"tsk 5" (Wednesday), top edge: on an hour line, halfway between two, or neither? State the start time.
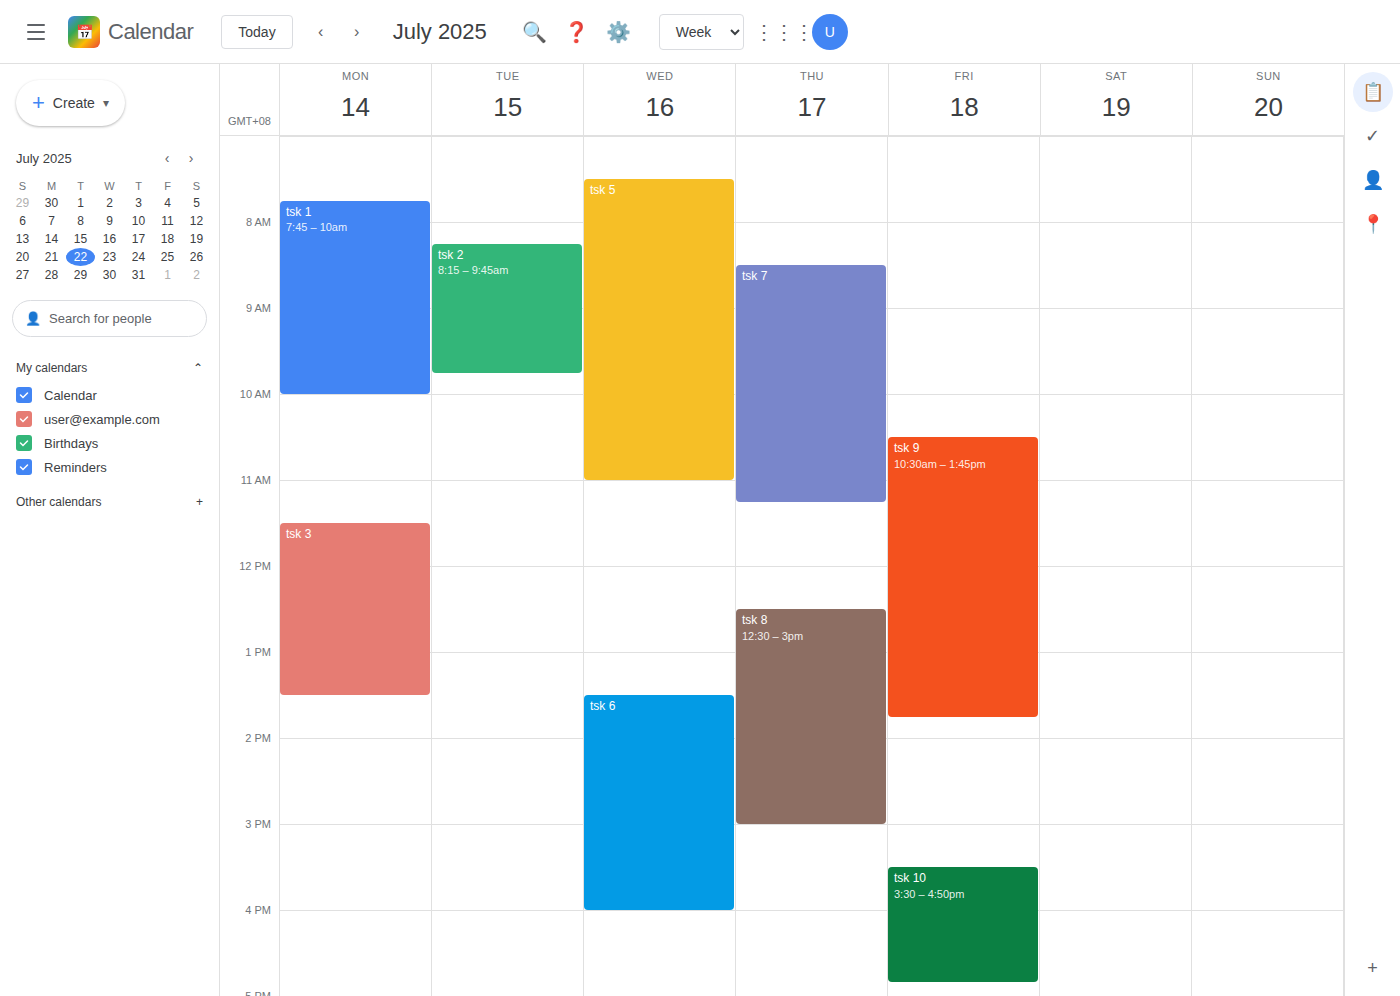
7:30 AM -- halfway between the 7 AM and 8 AM lines.